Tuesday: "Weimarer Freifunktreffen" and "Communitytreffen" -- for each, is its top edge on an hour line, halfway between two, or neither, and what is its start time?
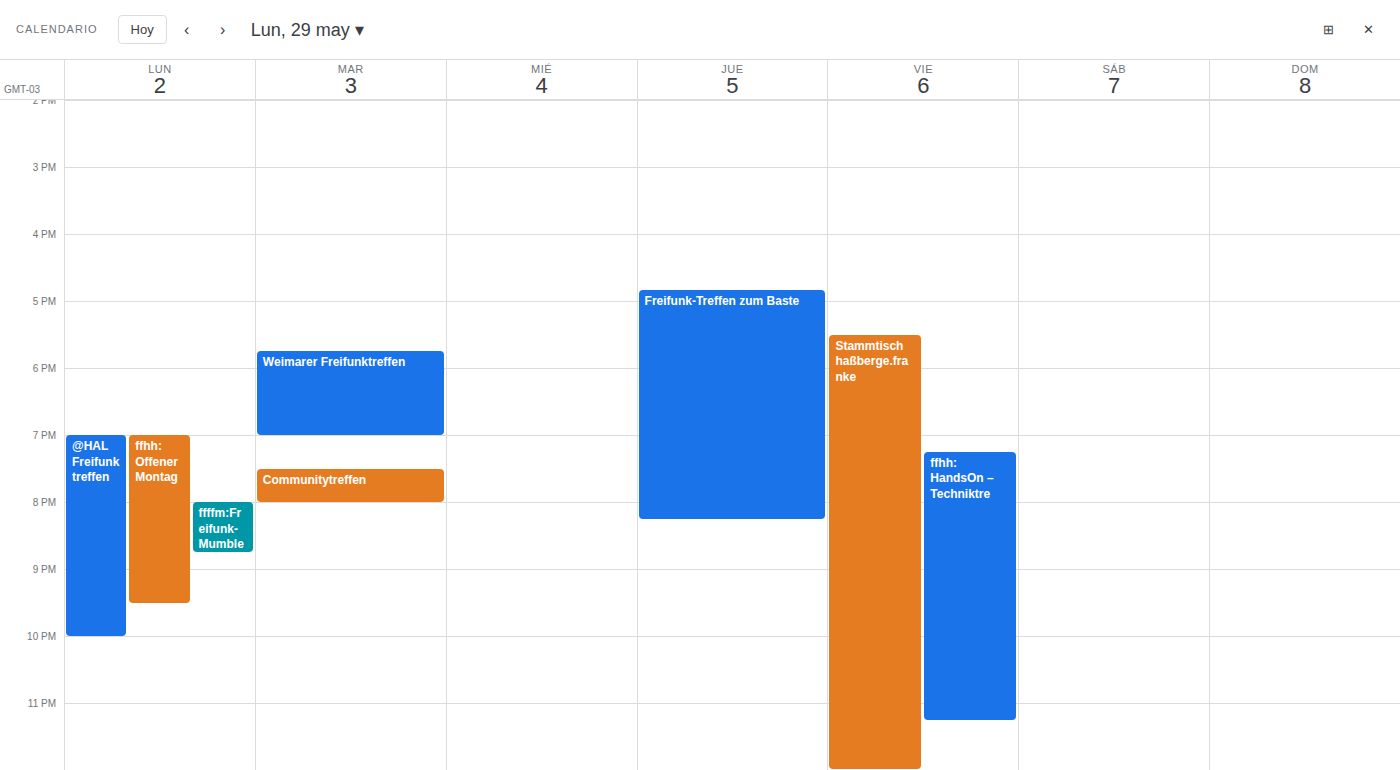
"Weimarer Freifunktreffen": 5:45 PM, neither: three quarters of the way from the 5 PM line to the 6 PM line. "Communitytreffen": 7:30 PM, halfway between the 7 PM and 8 PM lines.